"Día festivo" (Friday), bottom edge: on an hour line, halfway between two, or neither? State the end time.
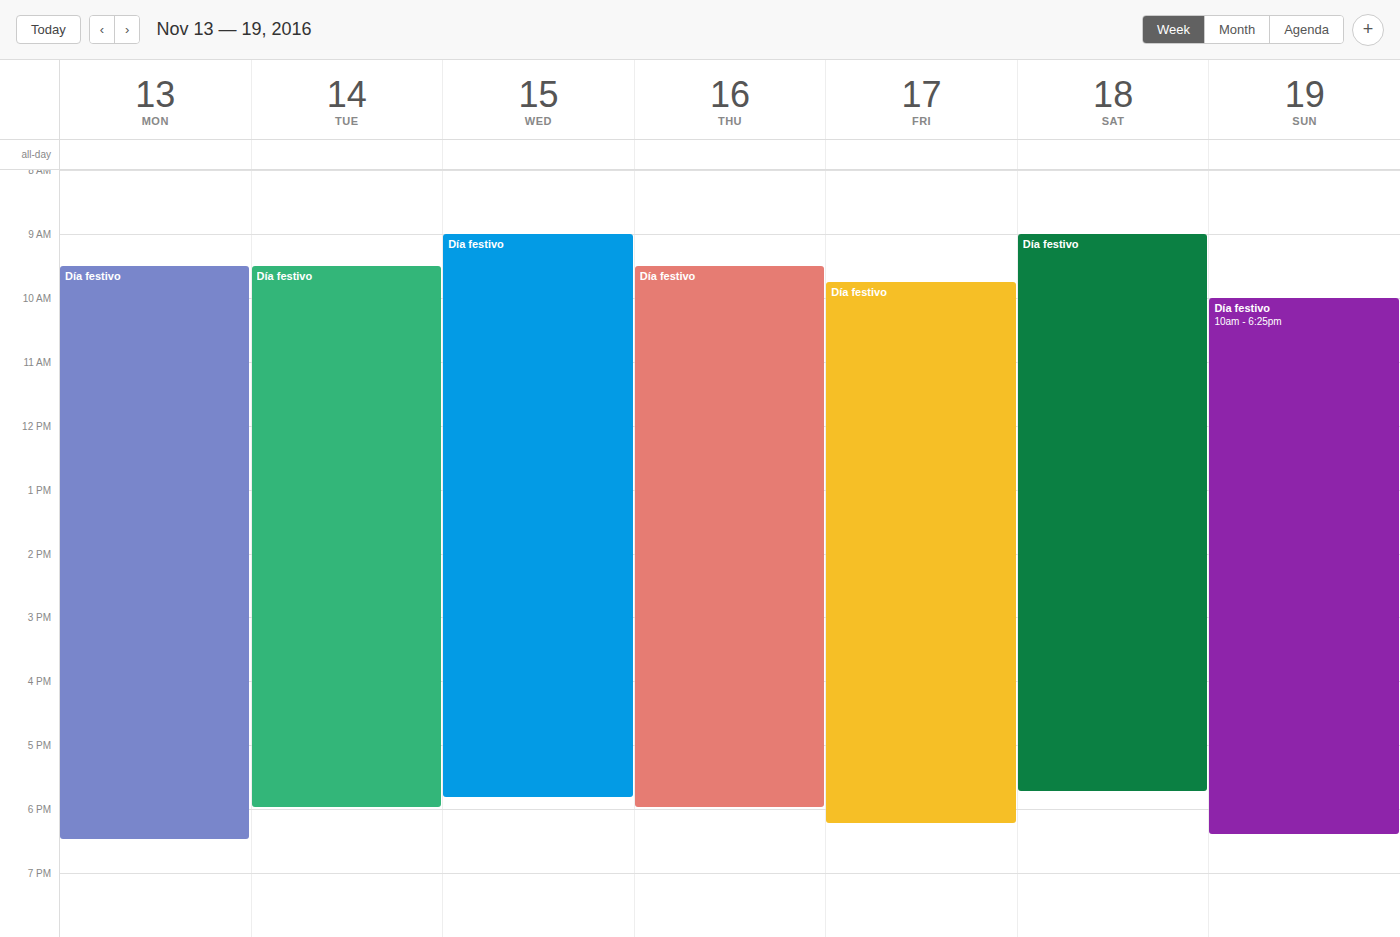
6:15 PM -- neither: a quarter of the way from the 6 PM line to the 7 PM line.